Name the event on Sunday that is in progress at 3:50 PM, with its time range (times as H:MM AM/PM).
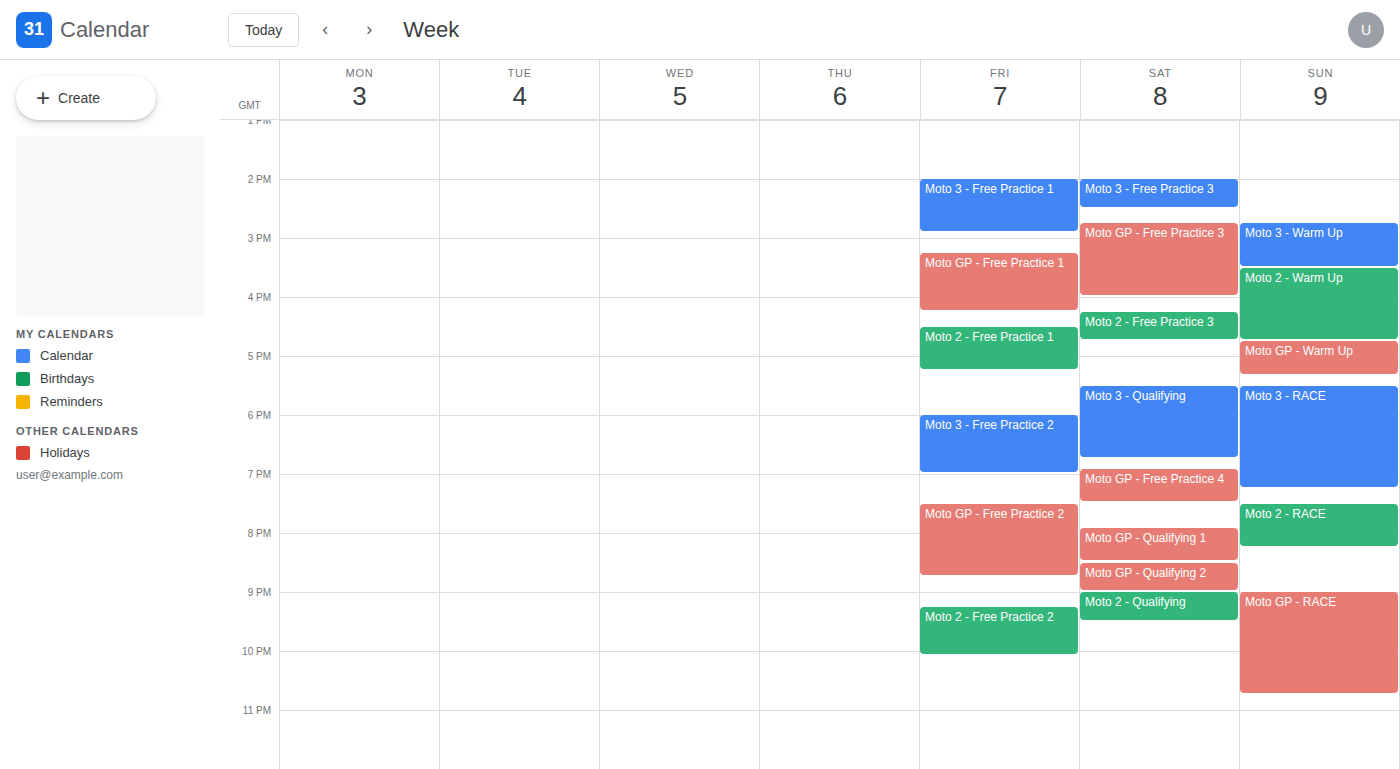
"Moto 2 - Warm Up", 3:30 PM to 4:45 PM